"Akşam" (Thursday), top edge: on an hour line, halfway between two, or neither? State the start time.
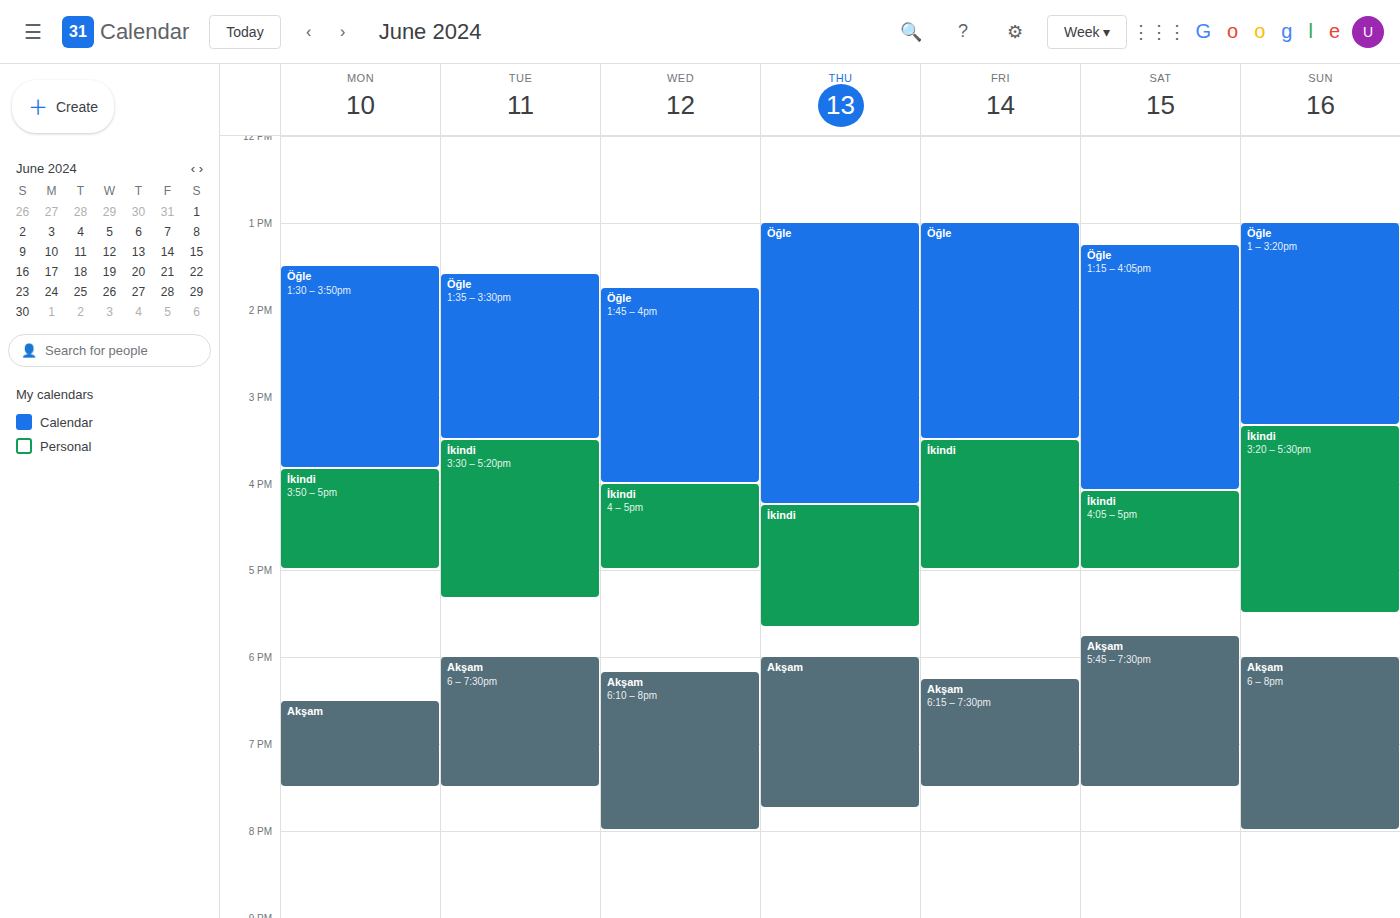
6:00 PM -- exactly on the 6 PM line.